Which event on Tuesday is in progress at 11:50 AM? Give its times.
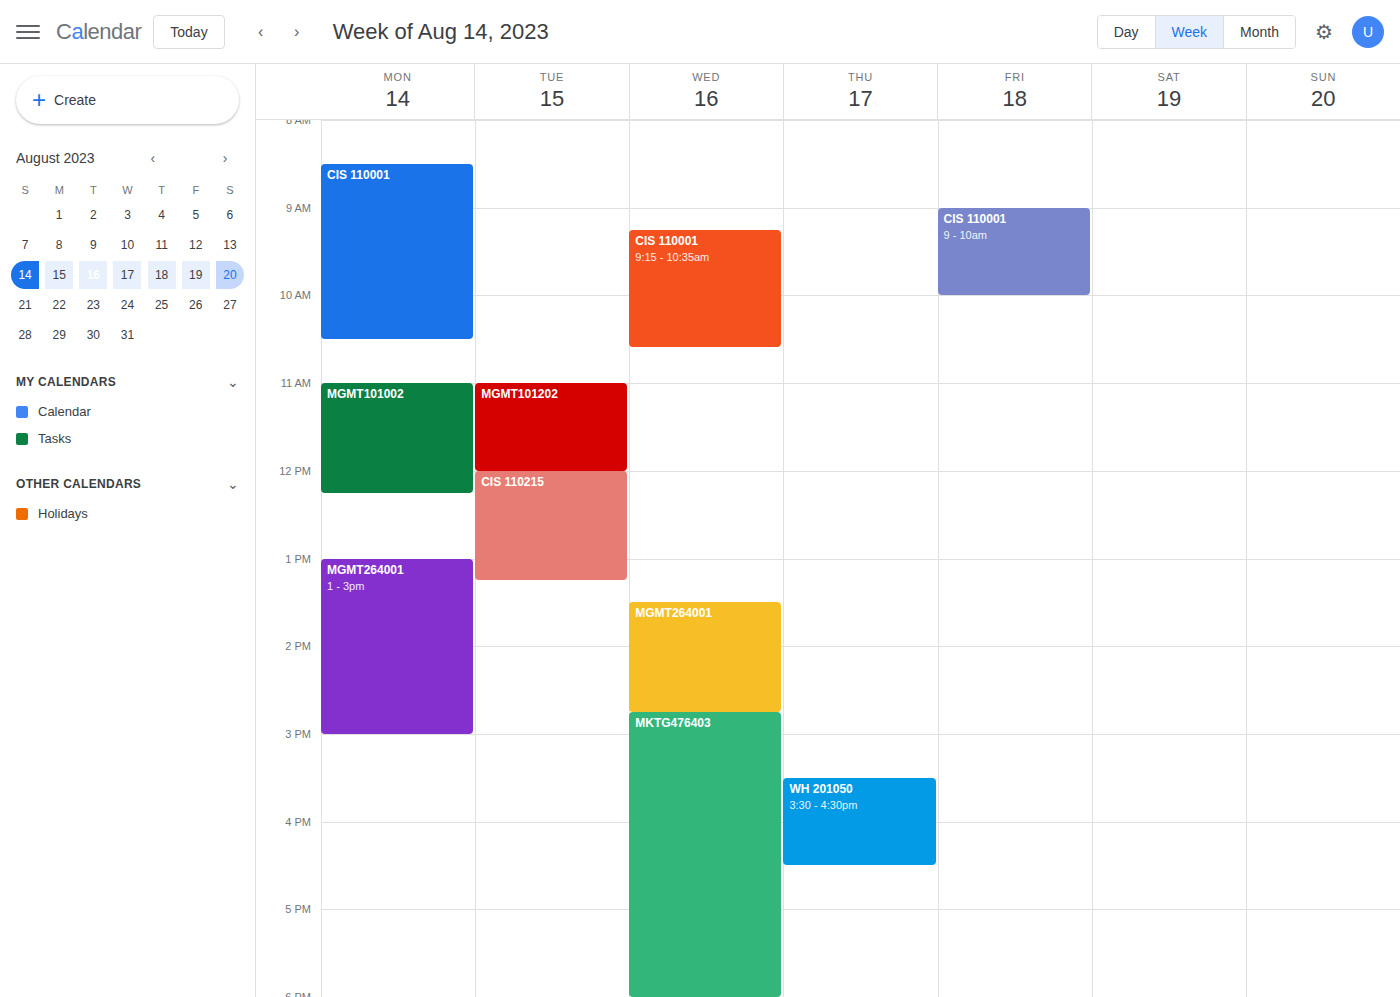
"MGMT101202", 11:00 AM to 12:00 PM